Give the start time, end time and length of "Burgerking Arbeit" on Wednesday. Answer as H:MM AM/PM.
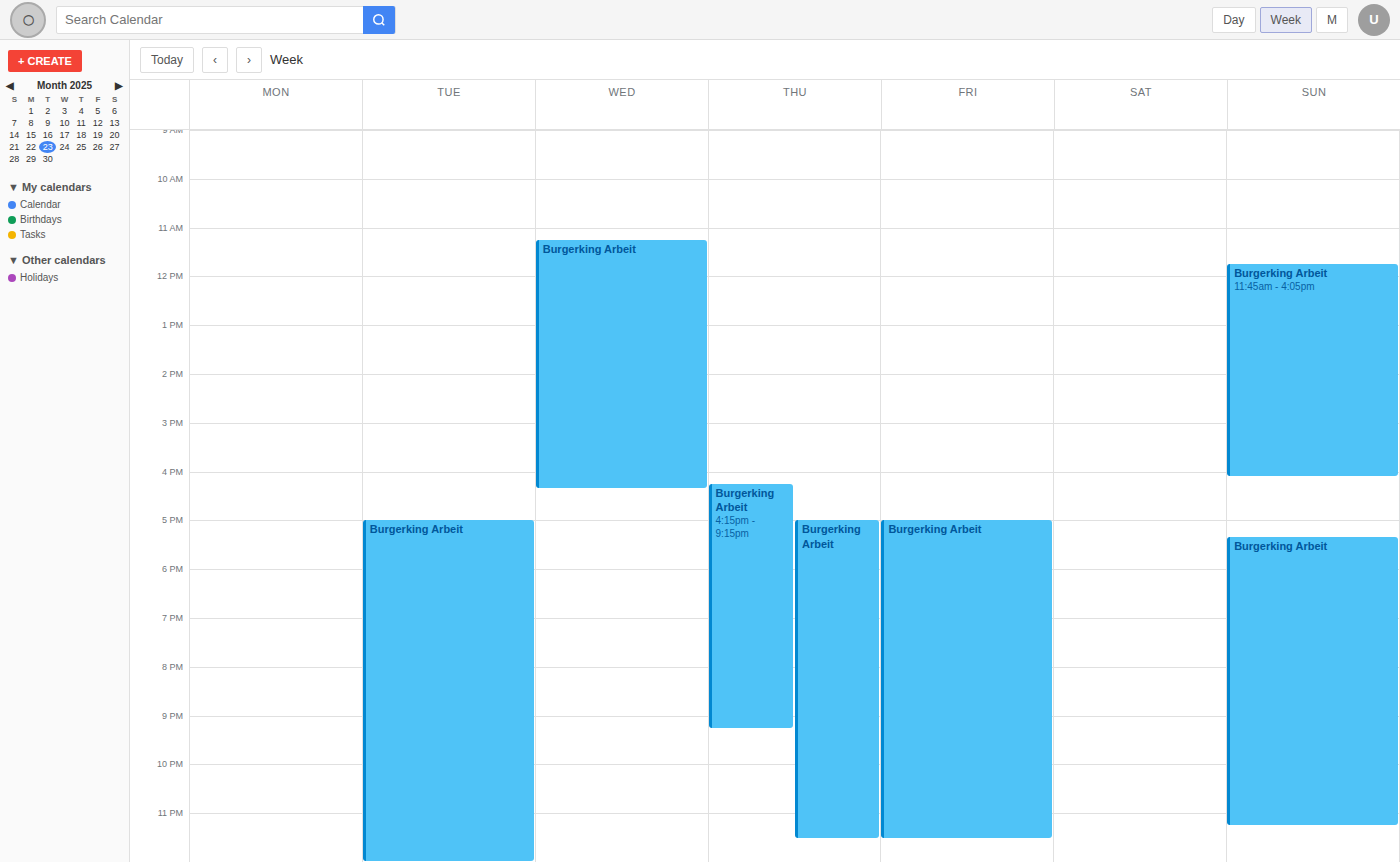
11:15 AM to 4:20 PM, 5 hours 5 minutes